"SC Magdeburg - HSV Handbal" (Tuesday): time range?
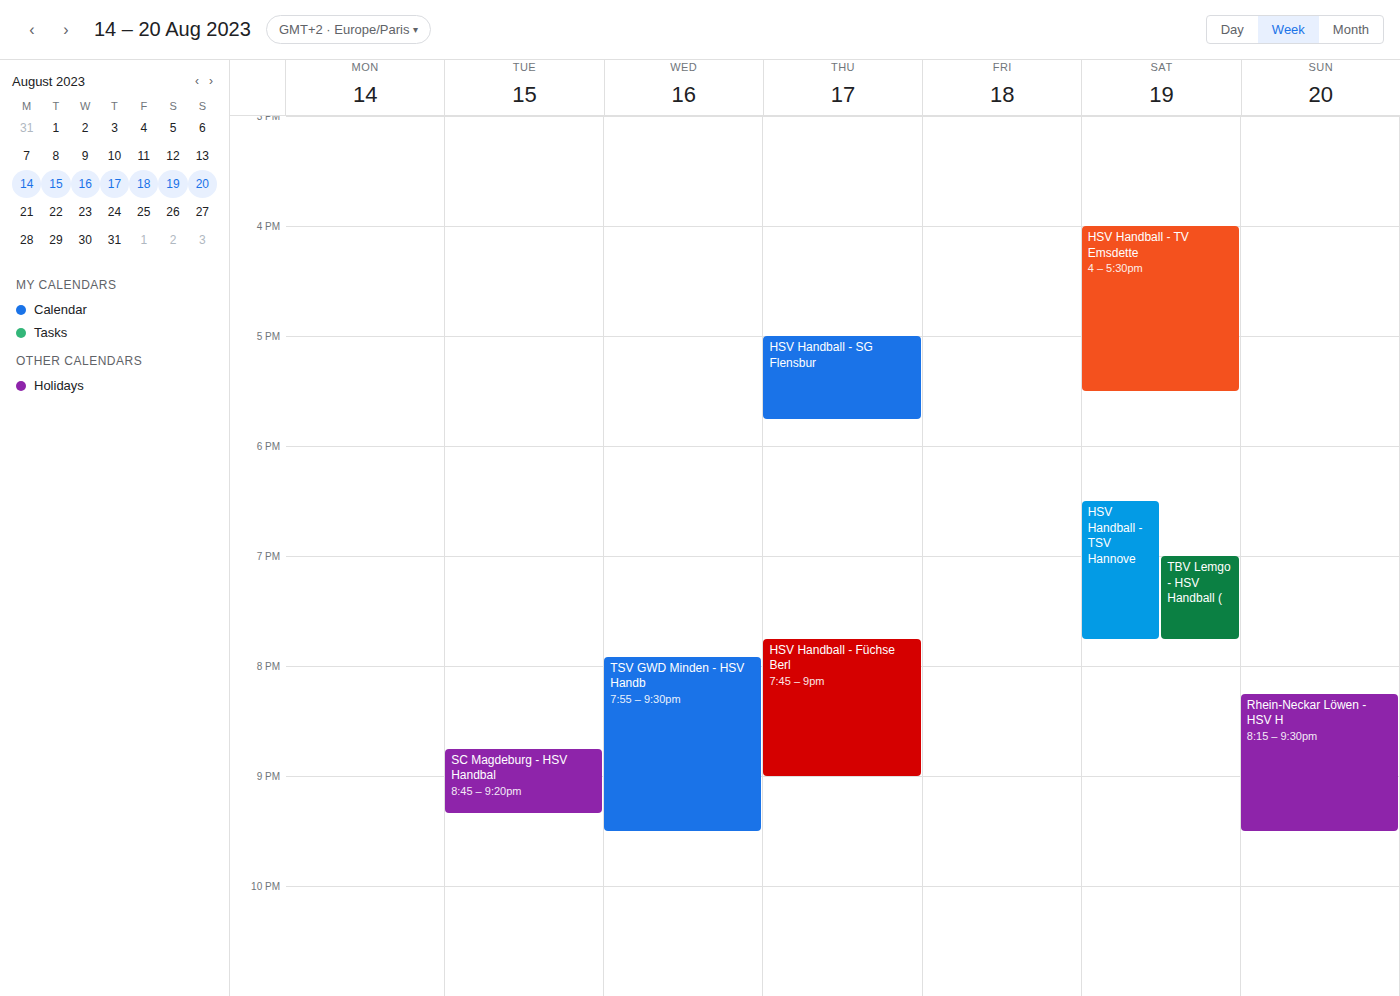
8:45 PM to 9:20 PM